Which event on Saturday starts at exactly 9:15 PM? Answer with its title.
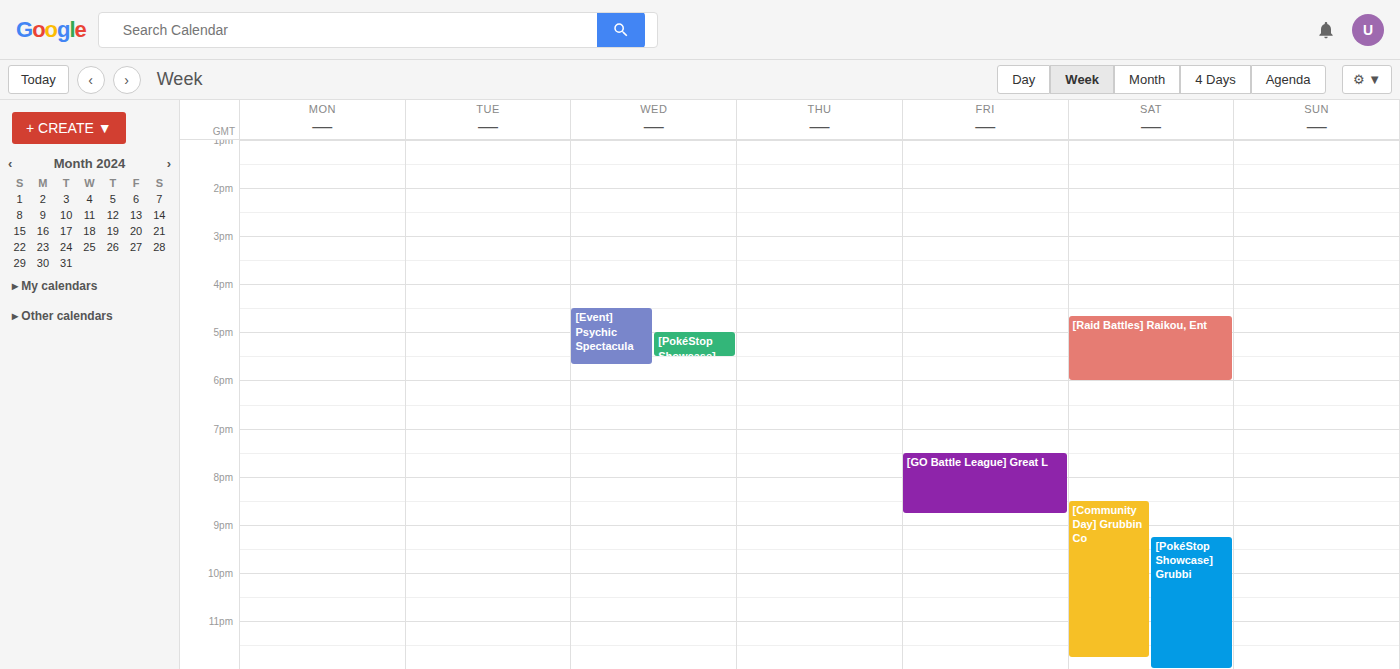
"[PokéStop Showcase] Grubbi"